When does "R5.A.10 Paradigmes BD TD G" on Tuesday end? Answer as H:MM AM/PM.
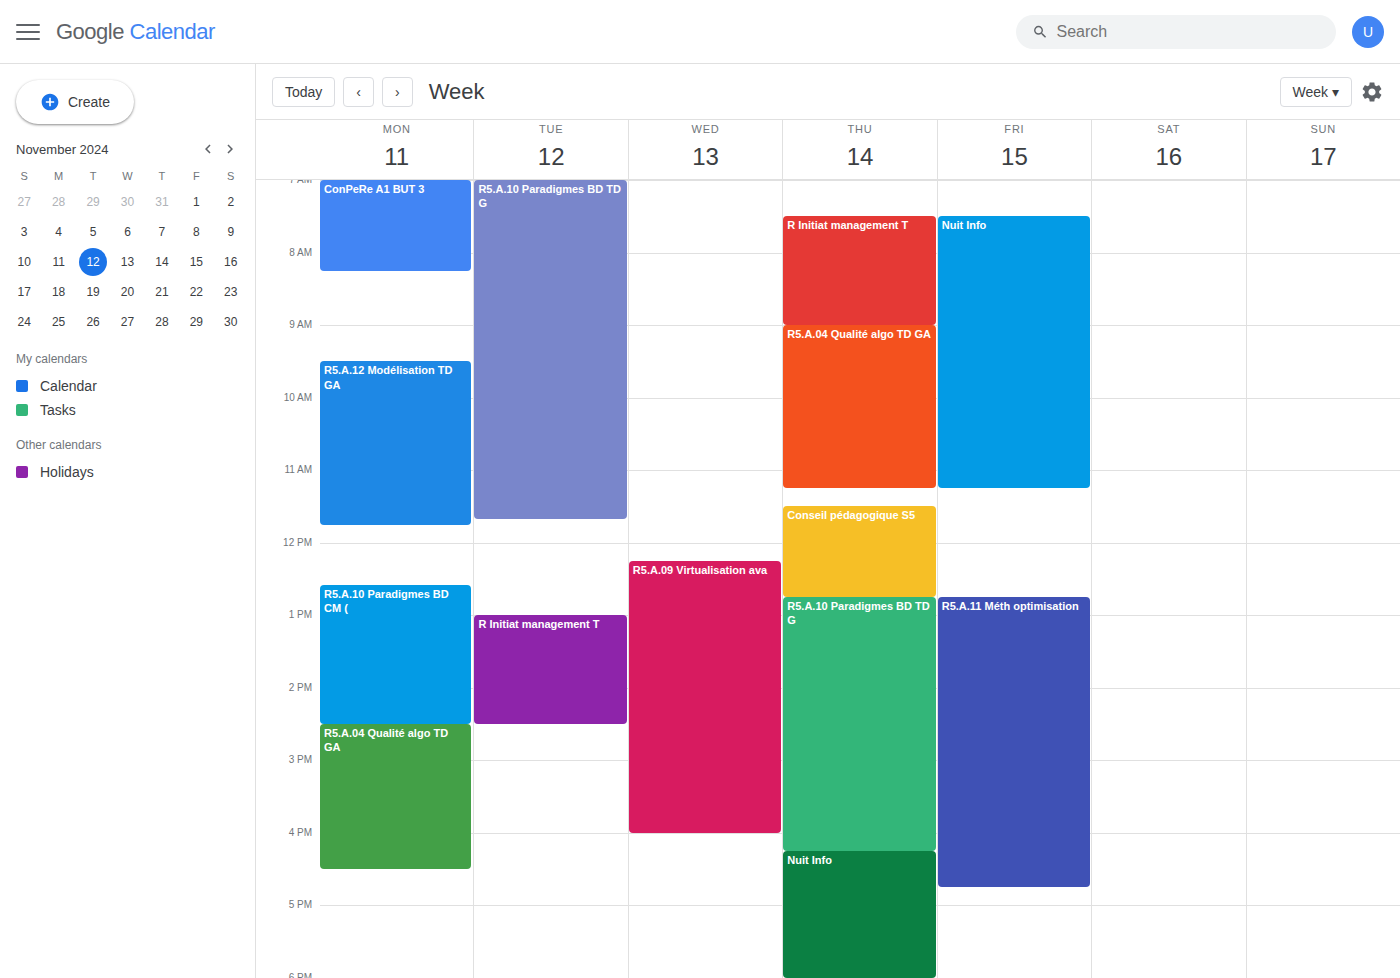
11:40 AM